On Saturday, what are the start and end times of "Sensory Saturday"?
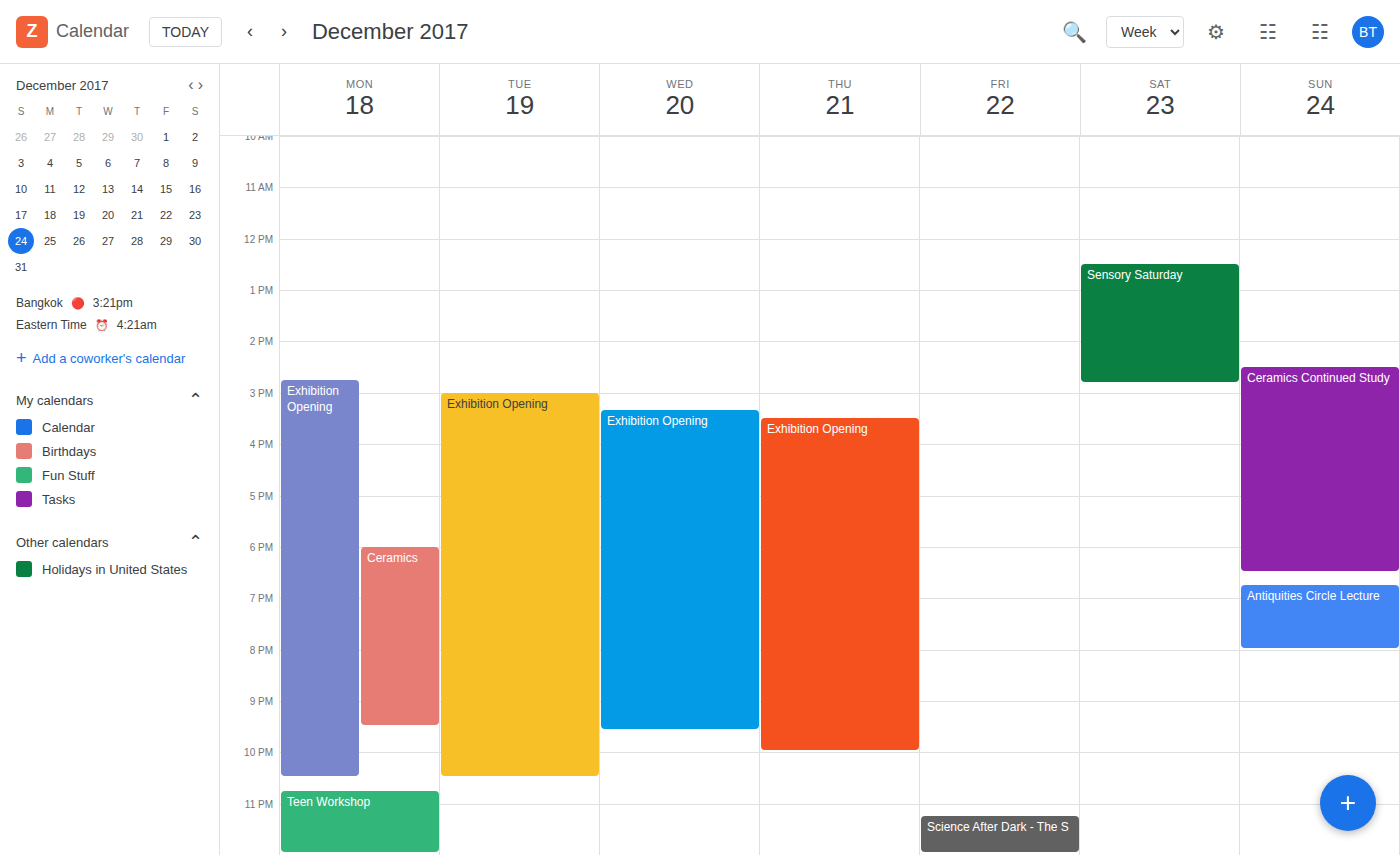
12:30 to 14:50